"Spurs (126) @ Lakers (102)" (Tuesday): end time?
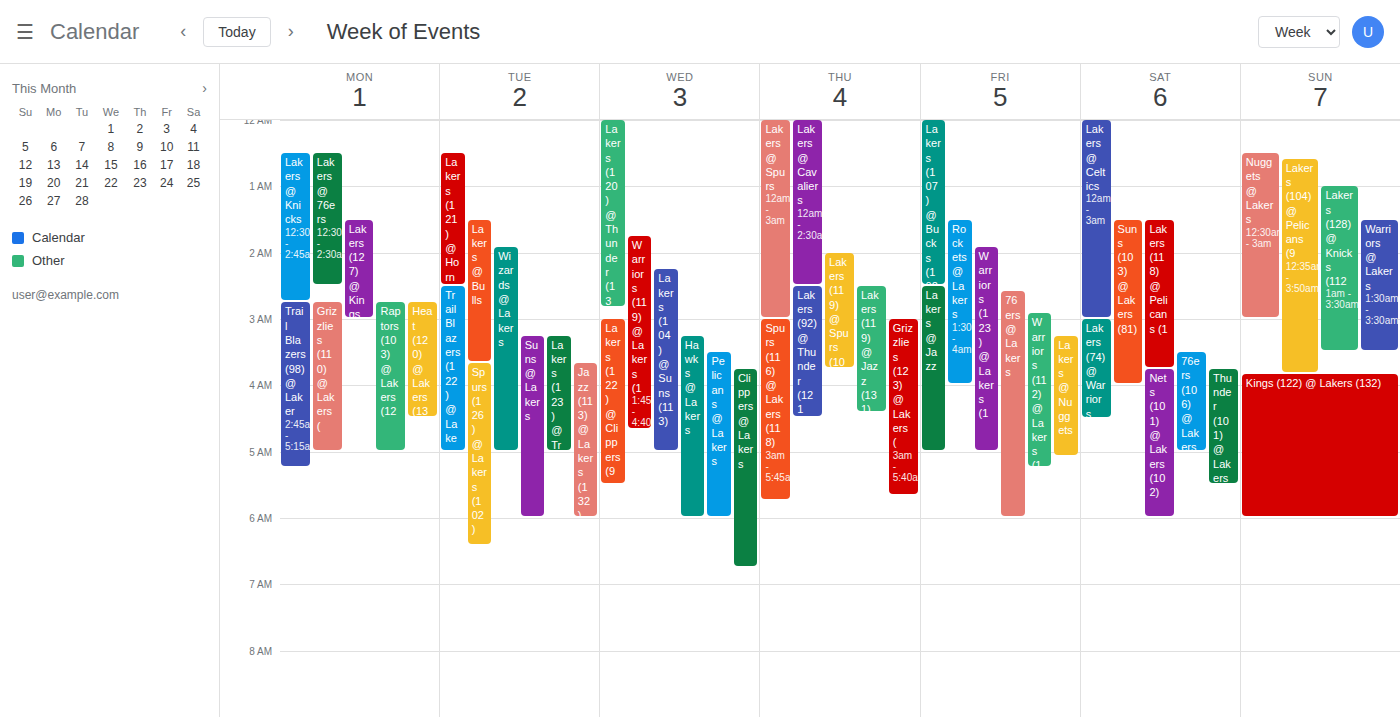
6:25 AM